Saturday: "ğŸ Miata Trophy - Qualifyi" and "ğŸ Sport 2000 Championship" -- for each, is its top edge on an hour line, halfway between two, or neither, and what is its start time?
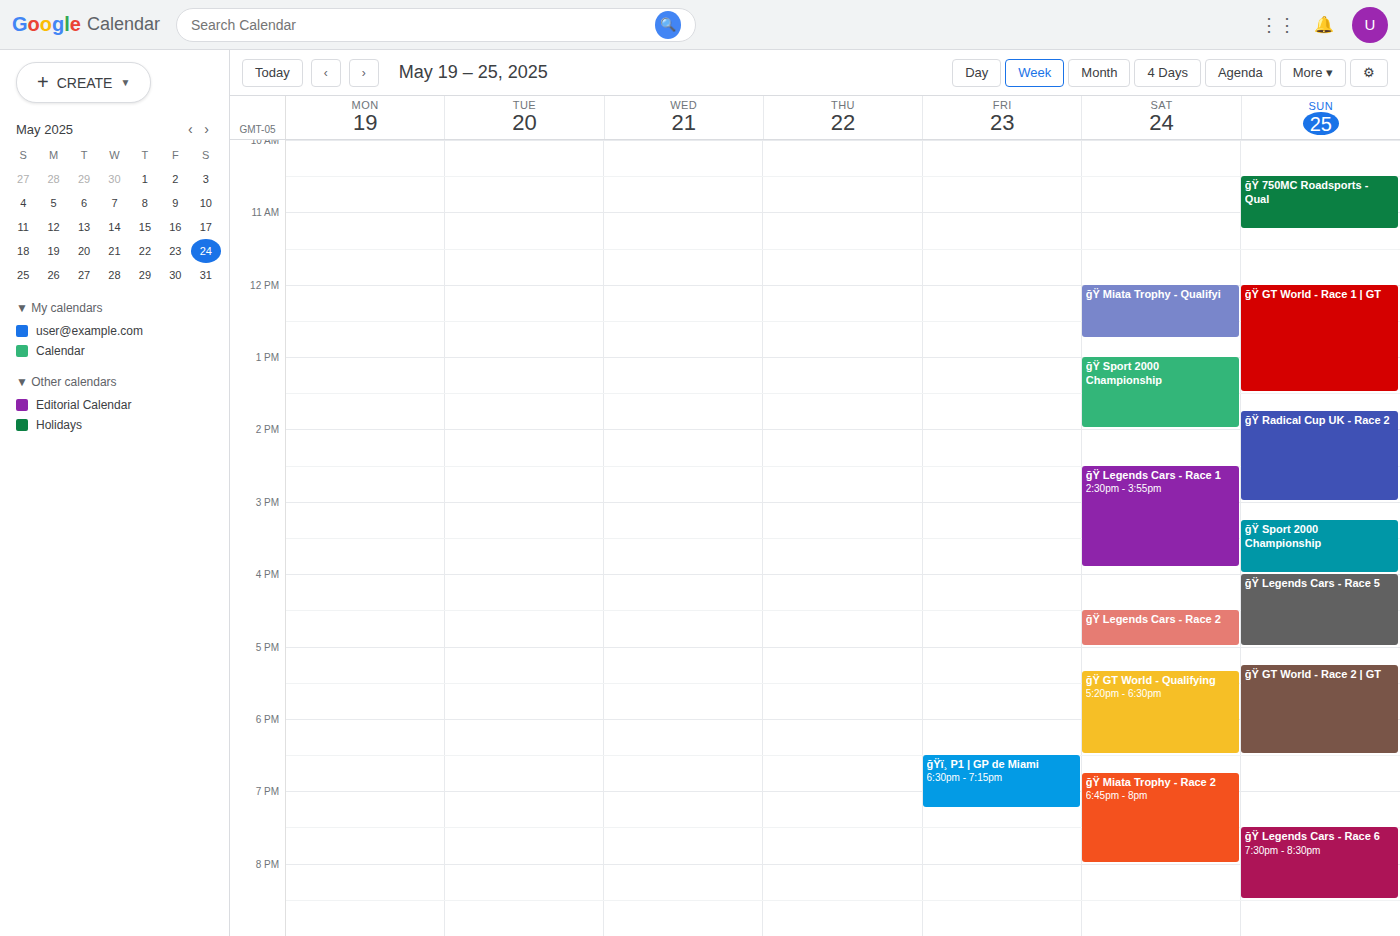
"ğŸ Miata Trophy - Qualifyi": 12:00 PM, exactly on the 12 PM line. "ğŸ Sport 2000 Championship": 1:00 PM, exactly on the 1 PM line.